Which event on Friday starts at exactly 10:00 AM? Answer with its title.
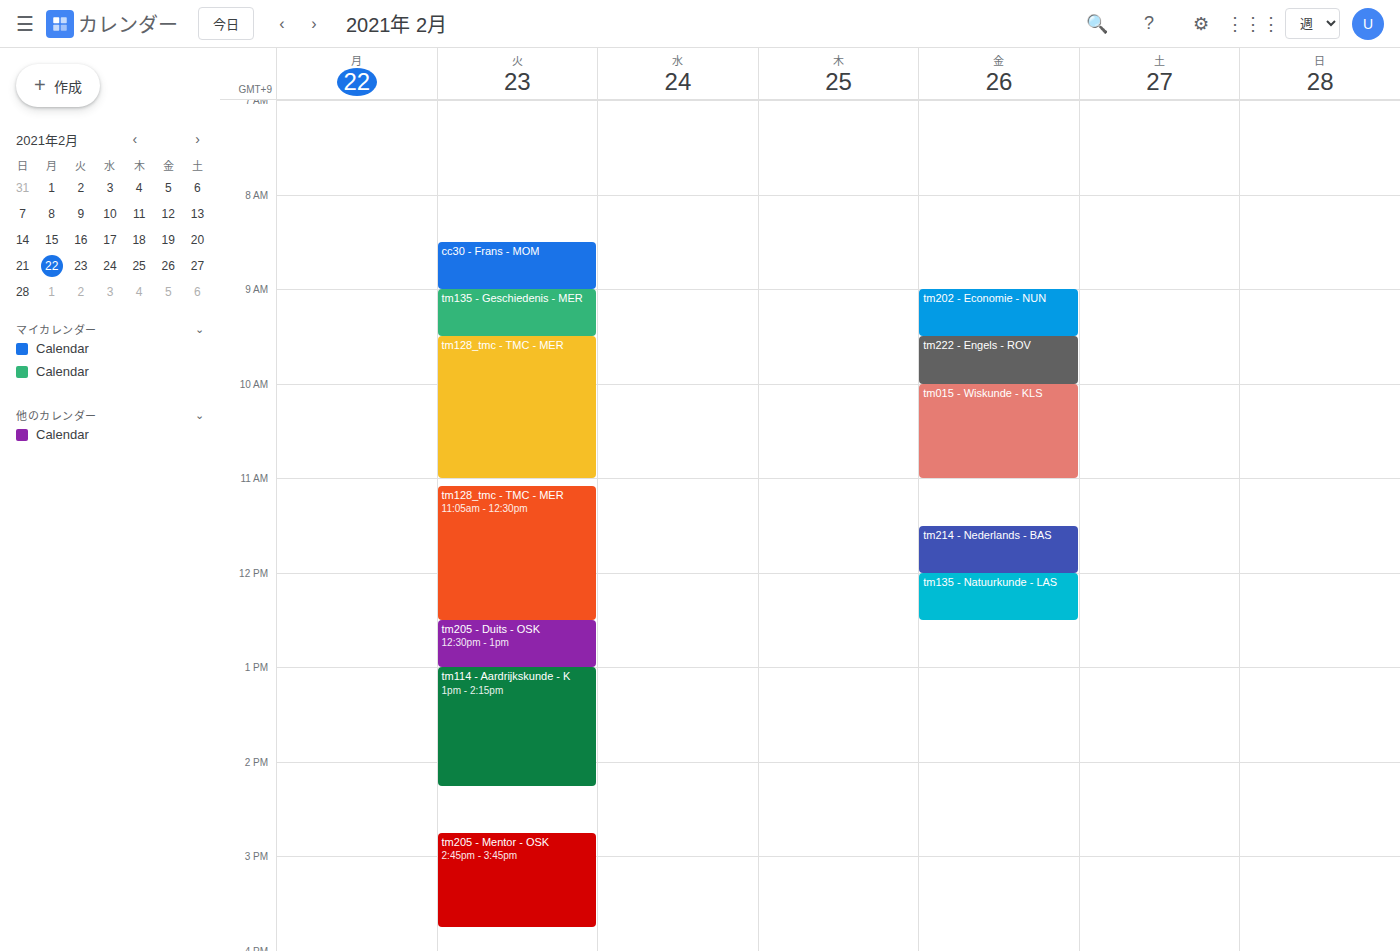
"tm015 - Wiskunde - KLS"